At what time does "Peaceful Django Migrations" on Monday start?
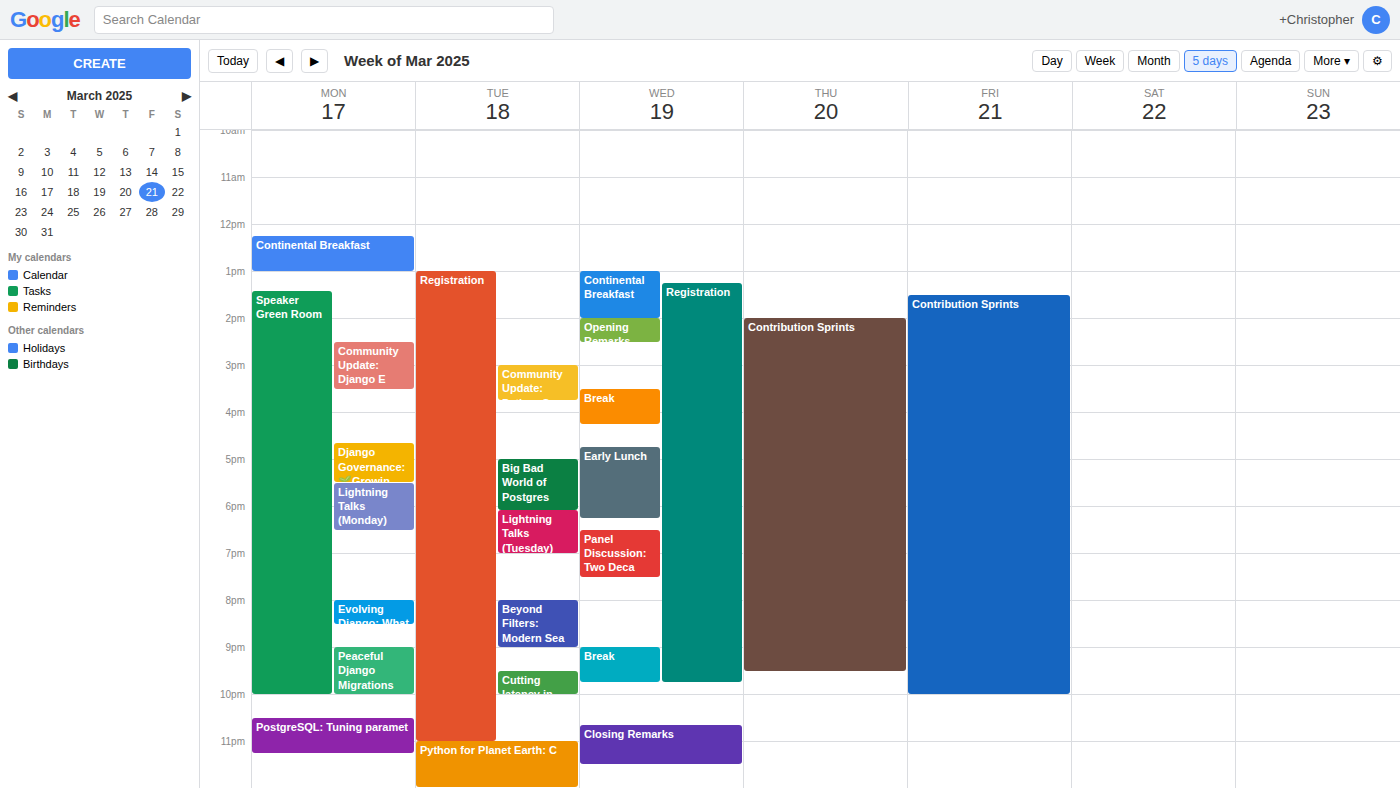
9:00 PM